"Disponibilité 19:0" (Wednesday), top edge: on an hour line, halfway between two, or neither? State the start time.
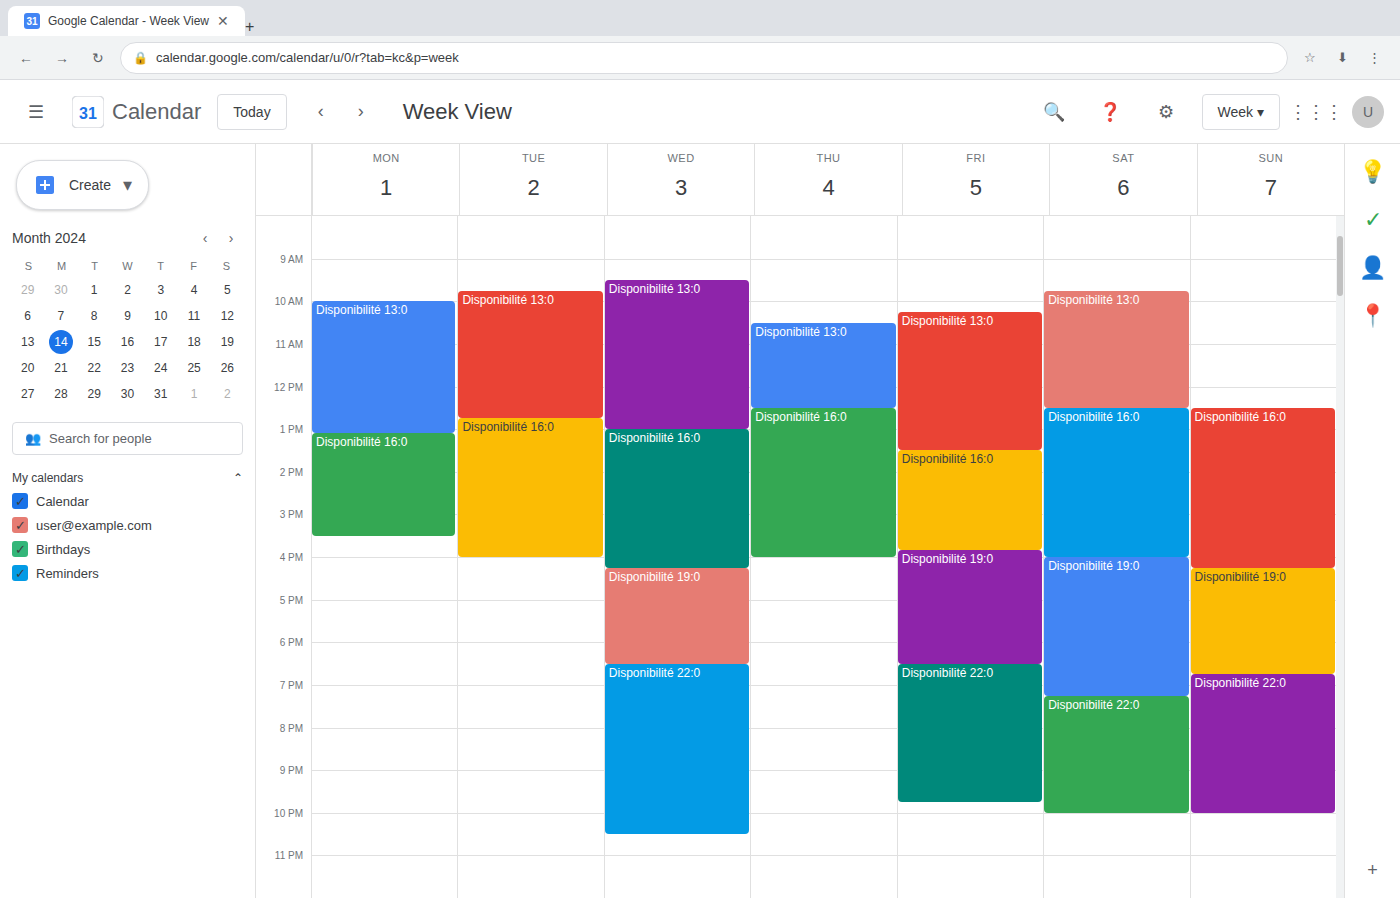
16:15 -- neither: a quarter of the way from the 16:00 line to the 17:00 line.